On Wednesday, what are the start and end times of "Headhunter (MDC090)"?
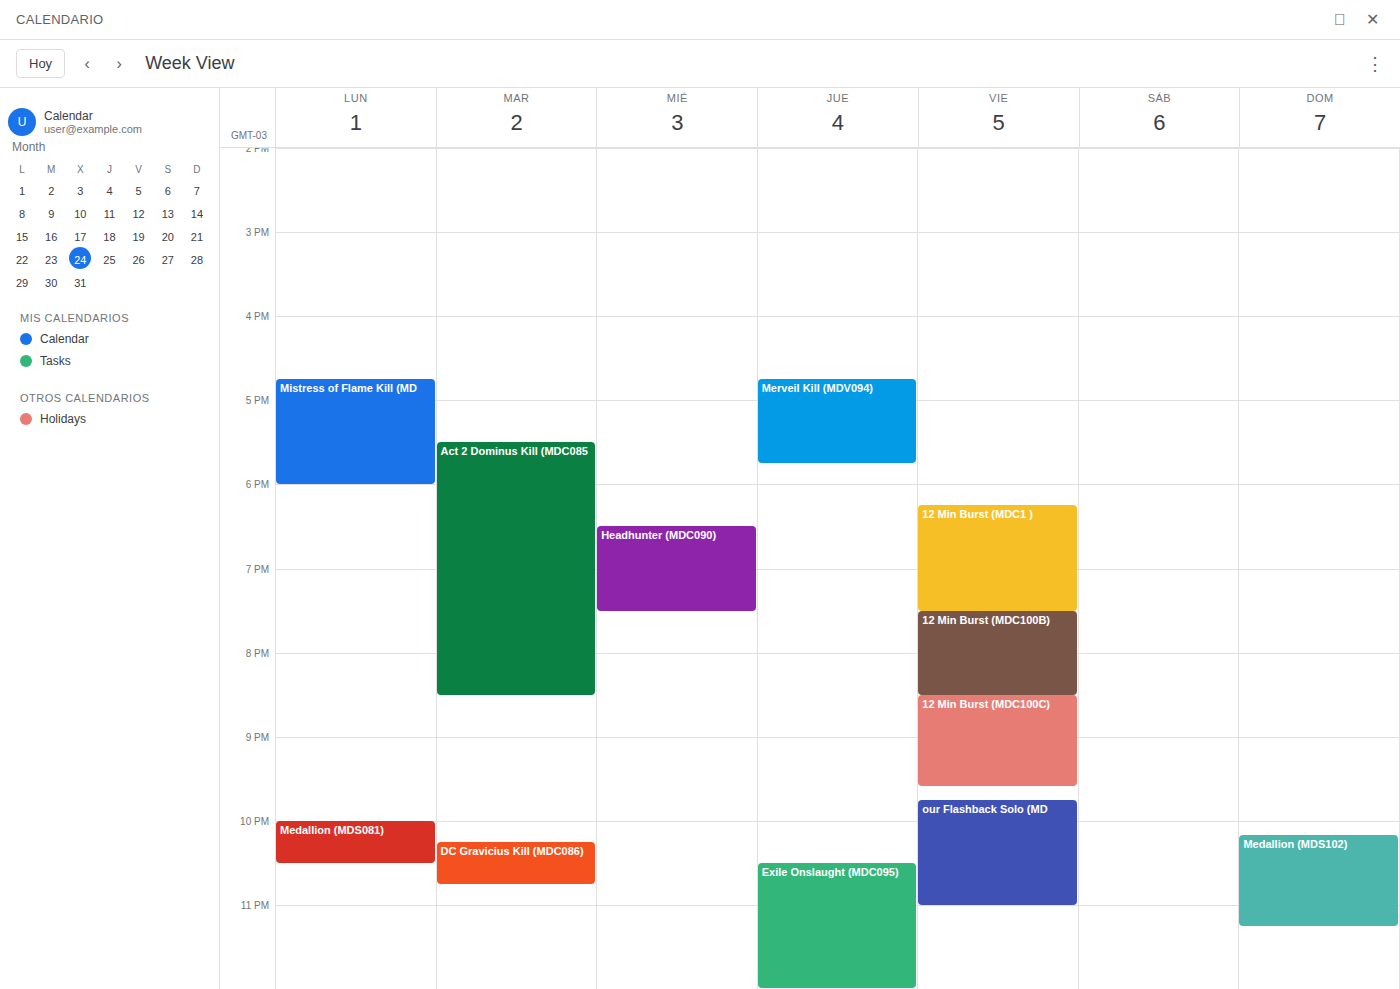
6:30 PM to 7:30 PM